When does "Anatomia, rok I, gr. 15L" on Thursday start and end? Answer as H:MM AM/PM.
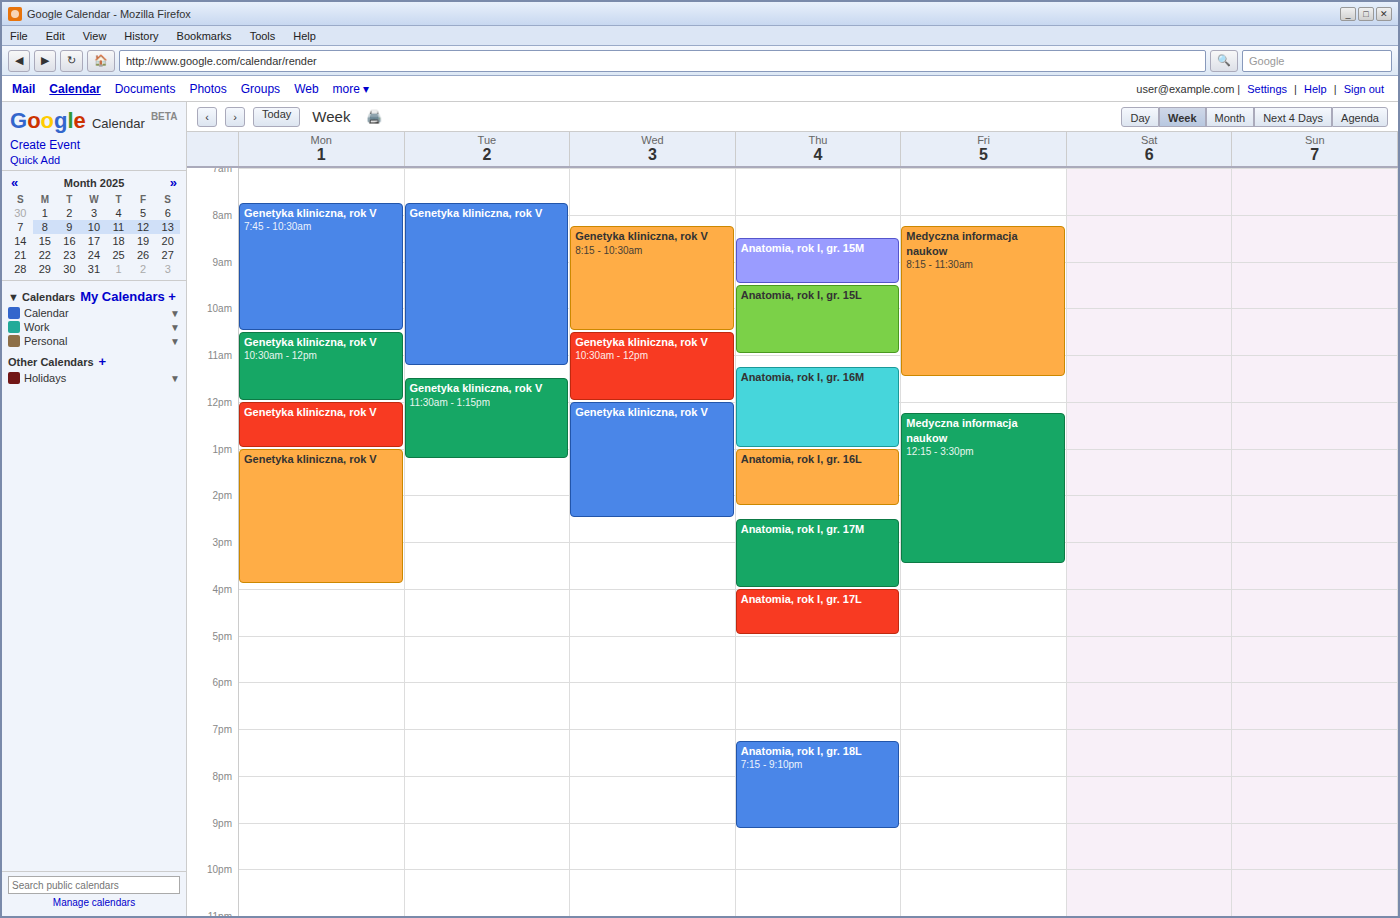
9:30 AM to 11:00 AM